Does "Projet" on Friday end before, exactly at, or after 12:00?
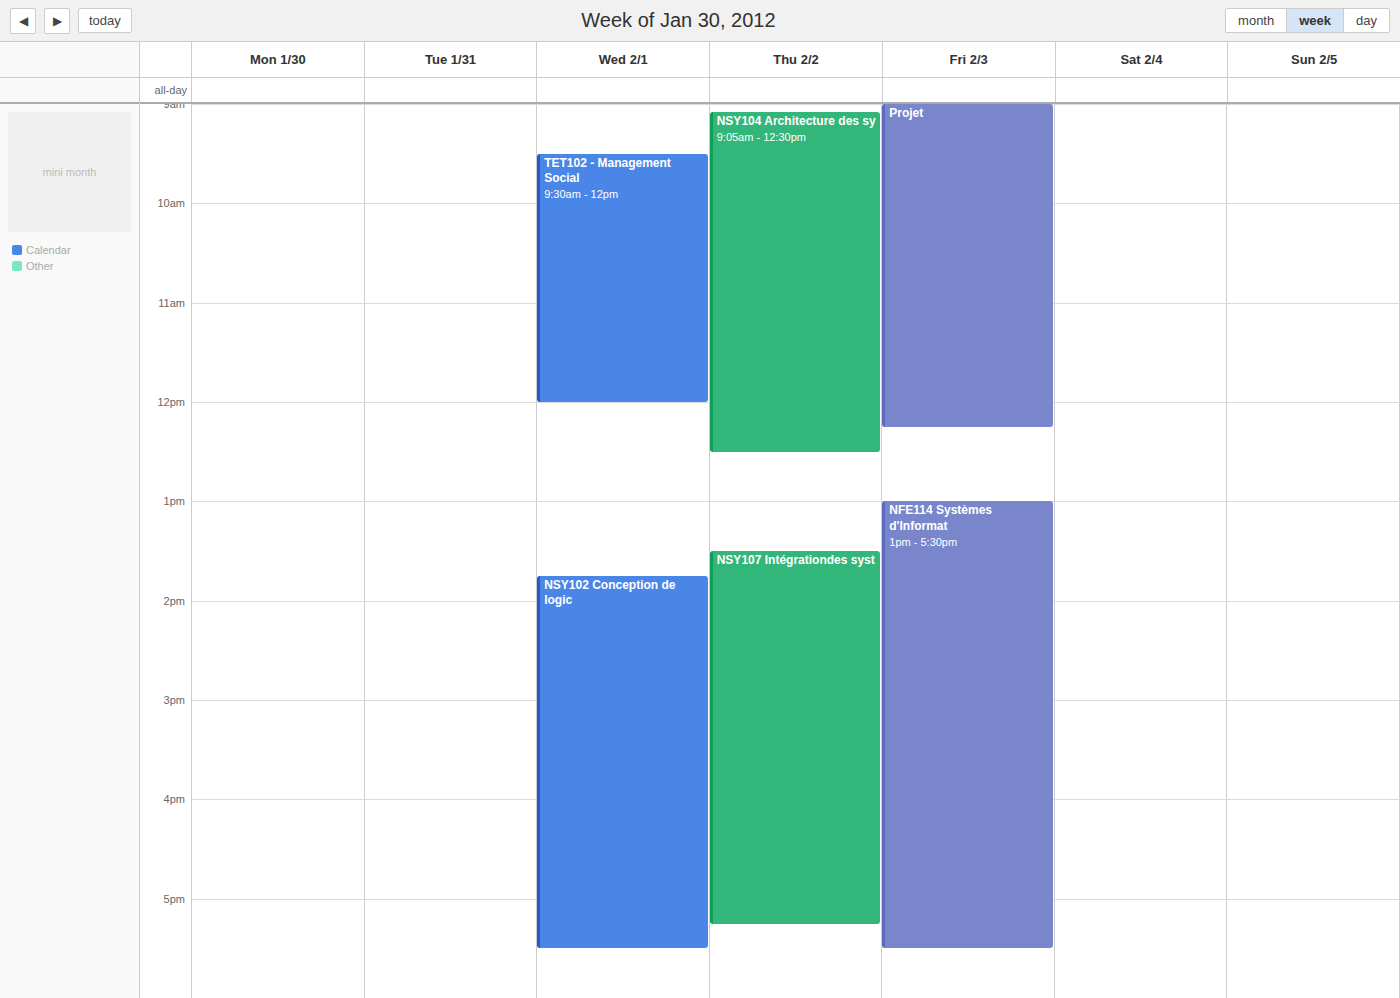
12:15 -- after 12:00, 15 minutes below the 12:00 line.